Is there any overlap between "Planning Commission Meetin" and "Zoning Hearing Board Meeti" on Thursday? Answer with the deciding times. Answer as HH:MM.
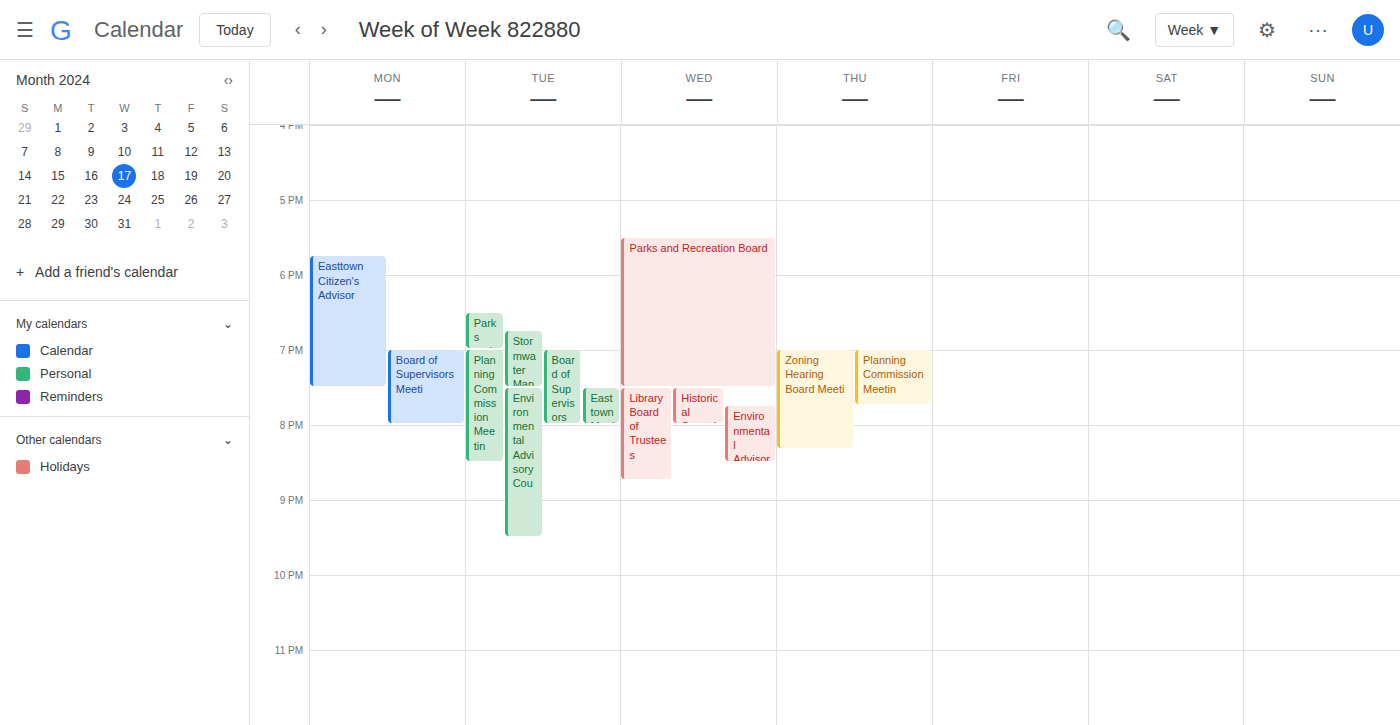
"Planning Commission Meetin" runs 19:00 to 19:45, inside "Zoning Hearing Board Meeti" -- they overlap.